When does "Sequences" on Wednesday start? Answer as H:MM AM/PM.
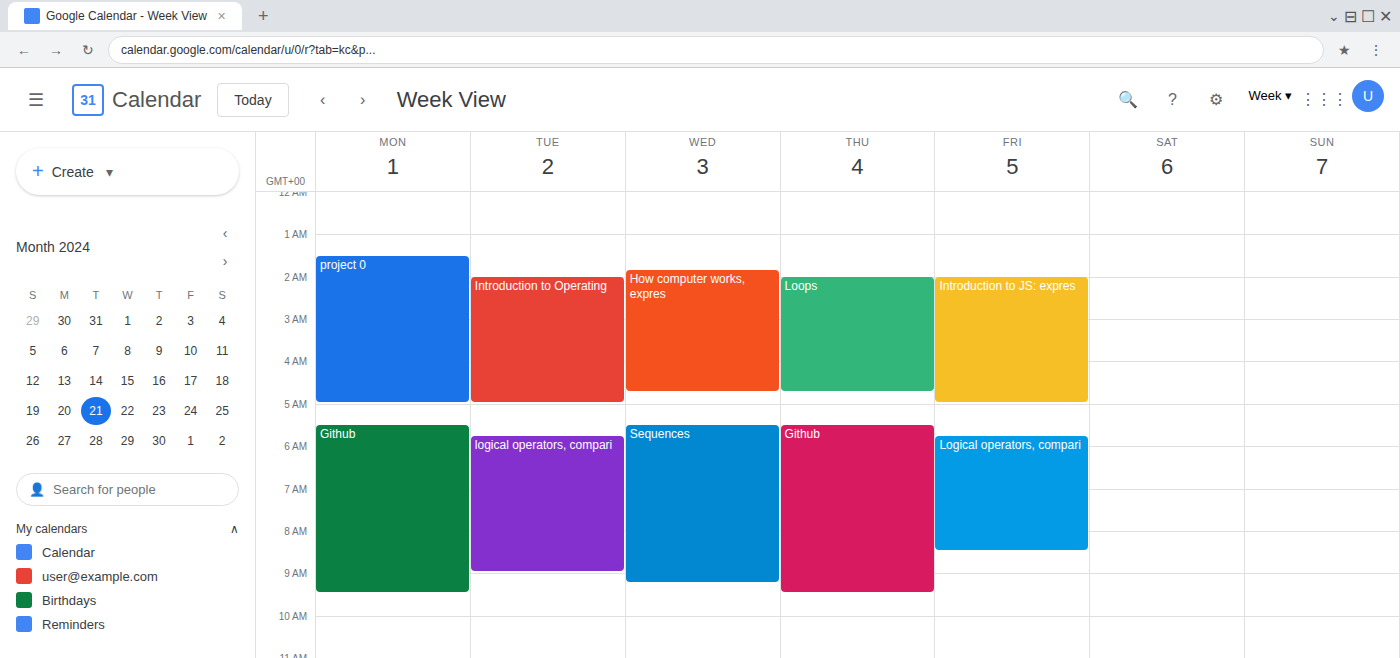
5:30 AM